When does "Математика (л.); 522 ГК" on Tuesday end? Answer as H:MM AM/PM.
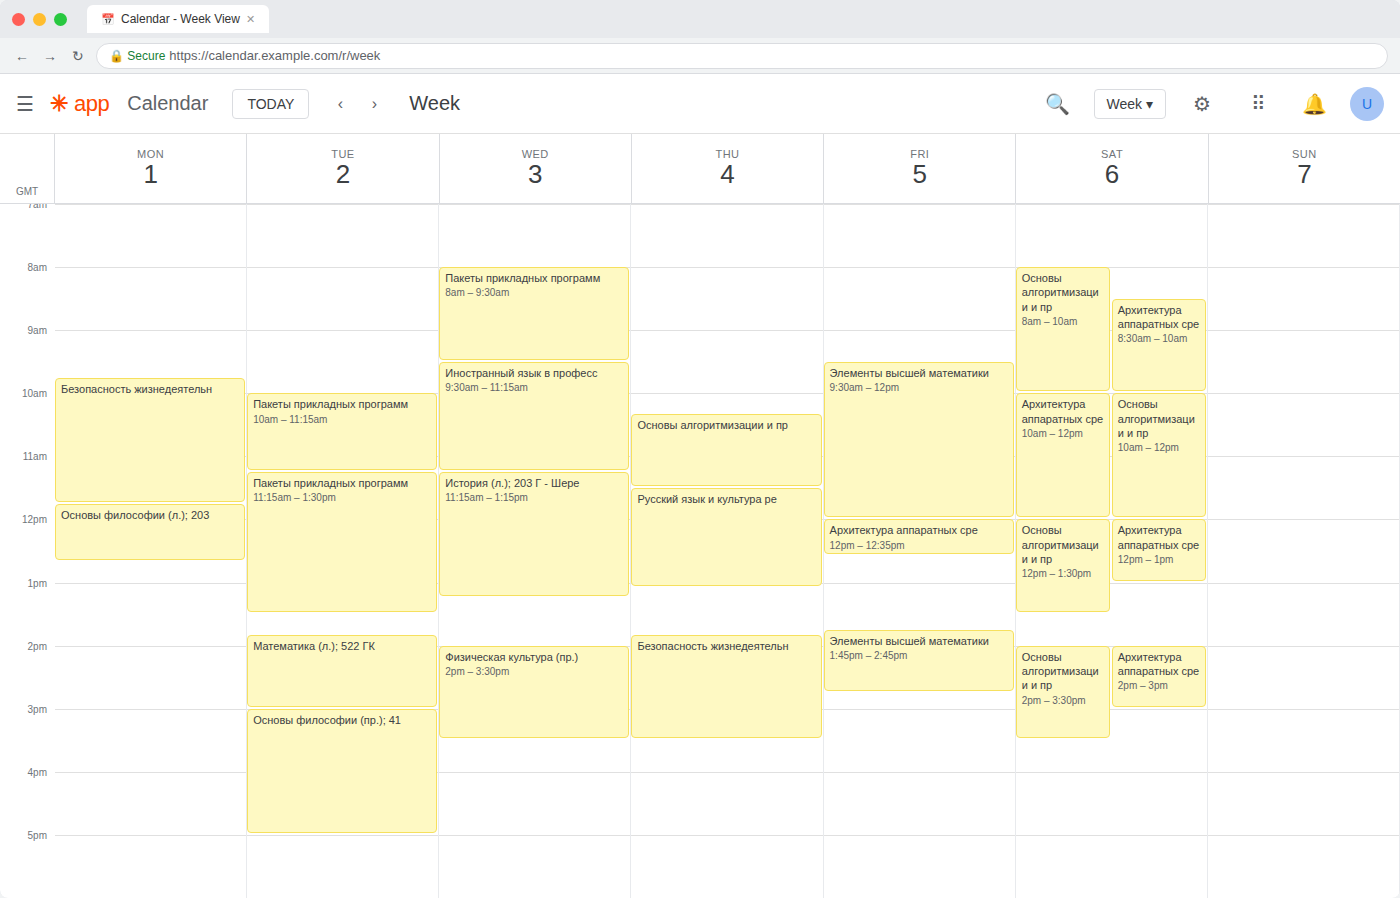
3:00 PM